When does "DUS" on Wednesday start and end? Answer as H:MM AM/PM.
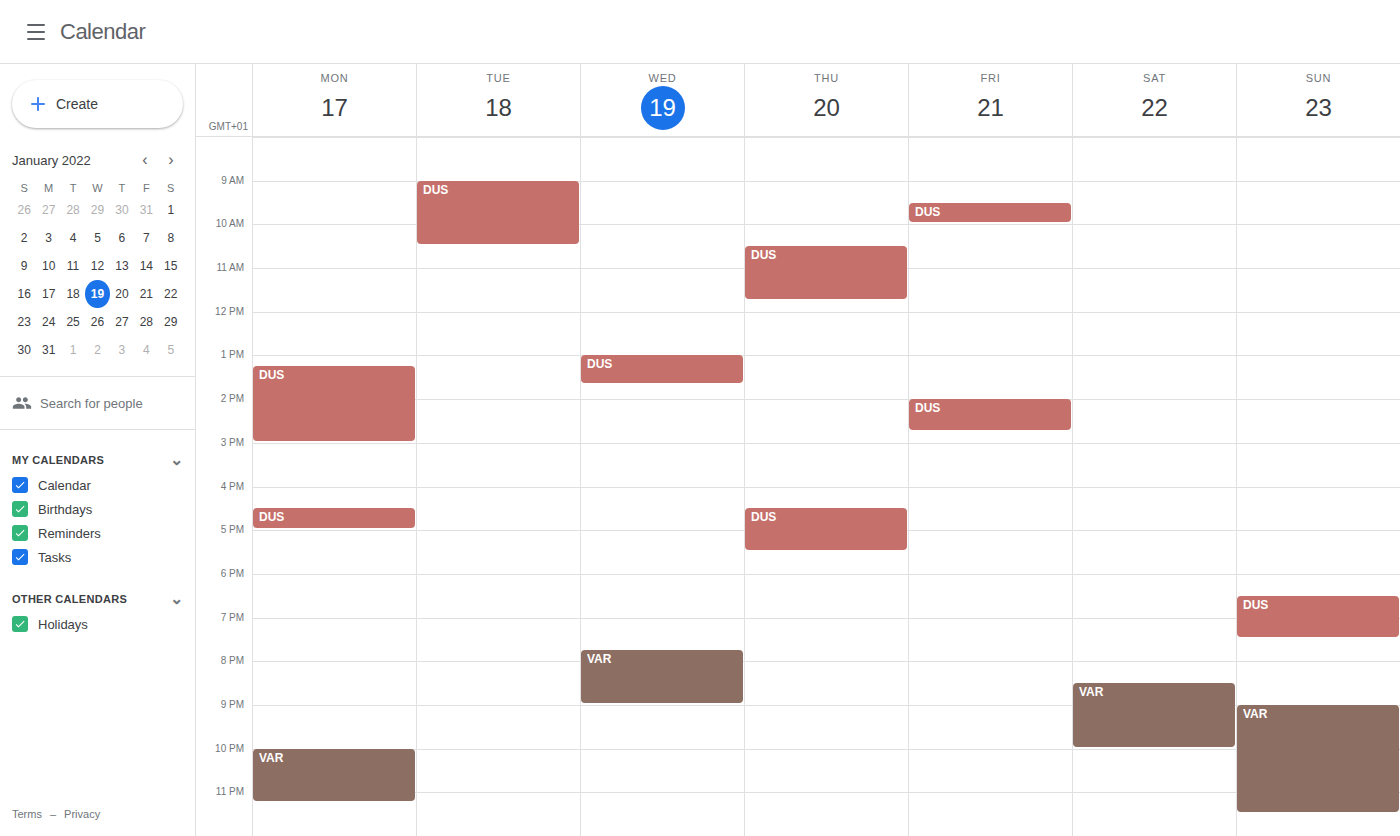
1:00 PM to 1:40 PM